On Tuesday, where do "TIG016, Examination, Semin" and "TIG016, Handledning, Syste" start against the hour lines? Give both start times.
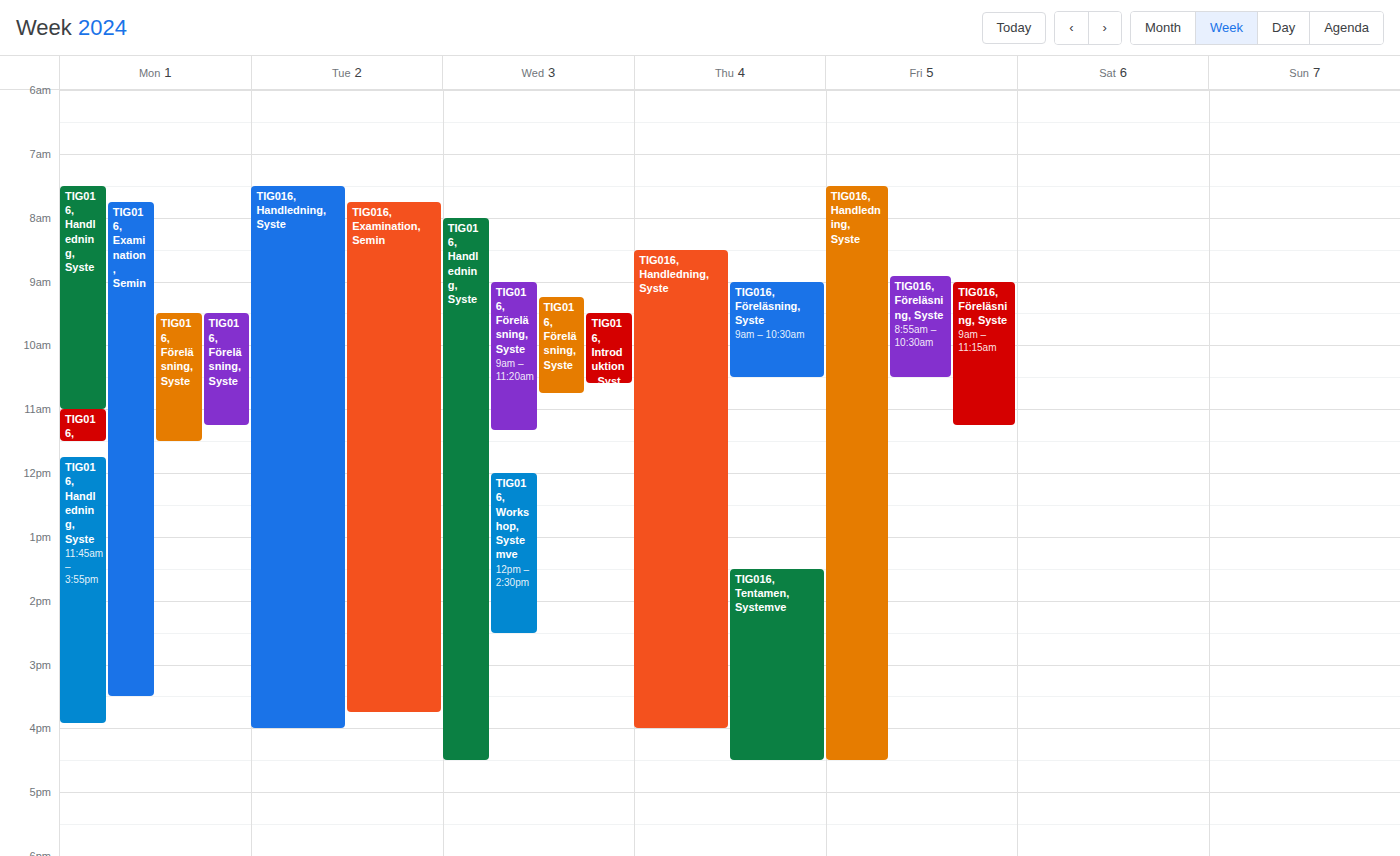
"TIG016, Examination, Semin": 7:45 AM, neither: three quarters of the way from the 7 AM line to the 8 AM line. "TIG016, Handledning, Syste": 7:30 AM, halfway between the 7 AM and 8 AM lines.